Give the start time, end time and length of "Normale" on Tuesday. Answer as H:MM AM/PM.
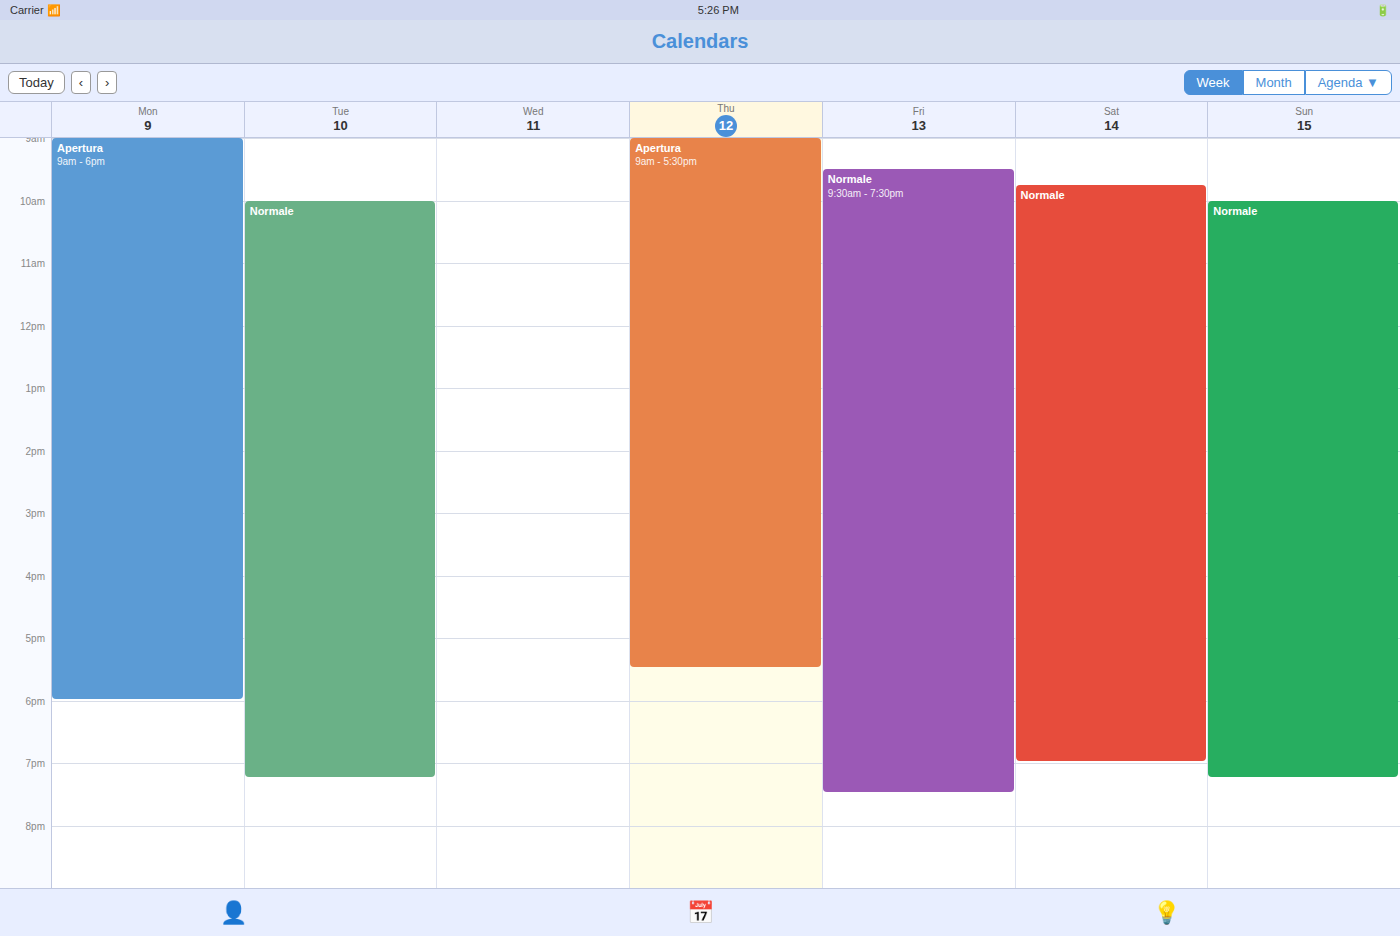
10:00 AM to 7:15 PM, 9 hours 15 minutes